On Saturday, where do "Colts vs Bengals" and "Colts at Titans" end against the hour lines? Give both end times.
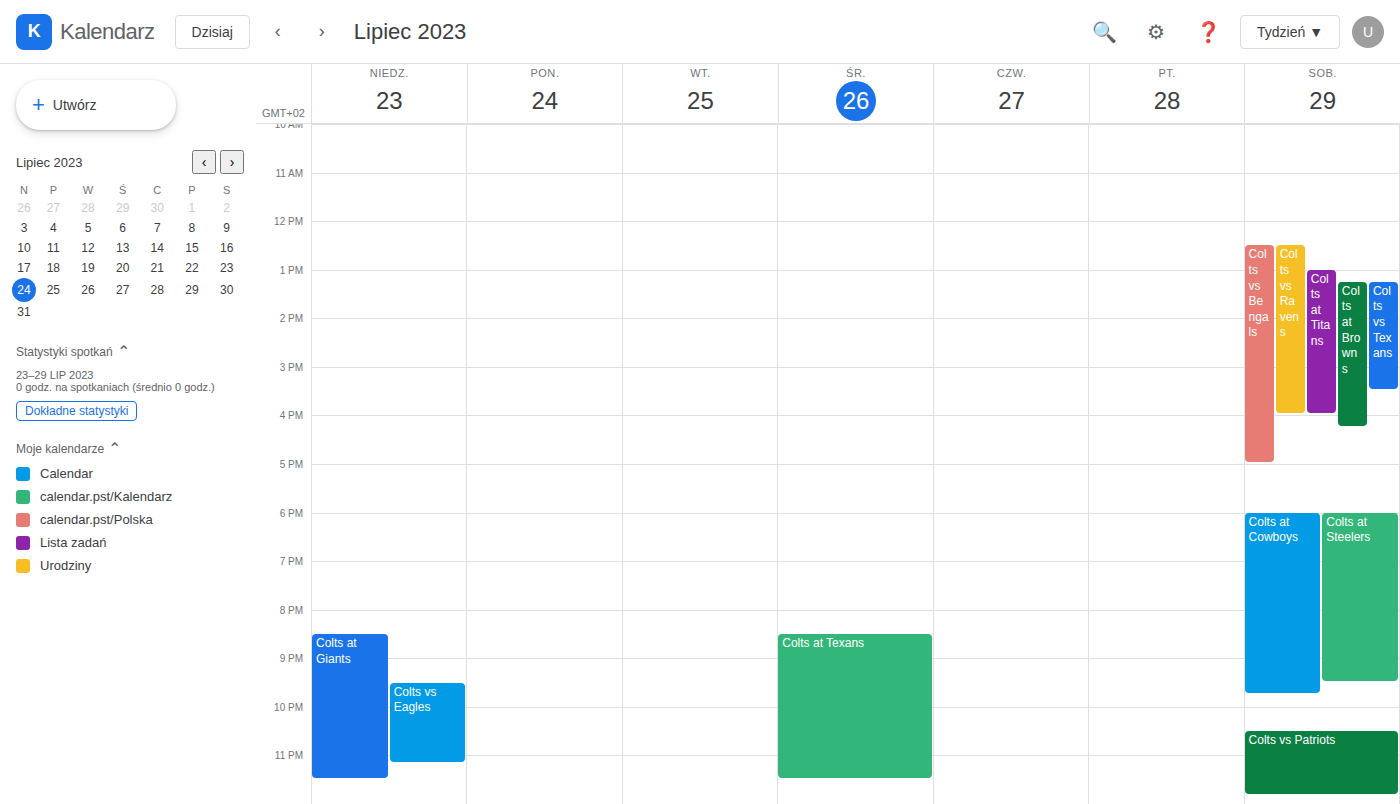
"Colts vs Bengals": 5:00 PM, exactly on the 5 PM line. "Colts at Titans": 4:00 PM, exactly on the 4 PM line.